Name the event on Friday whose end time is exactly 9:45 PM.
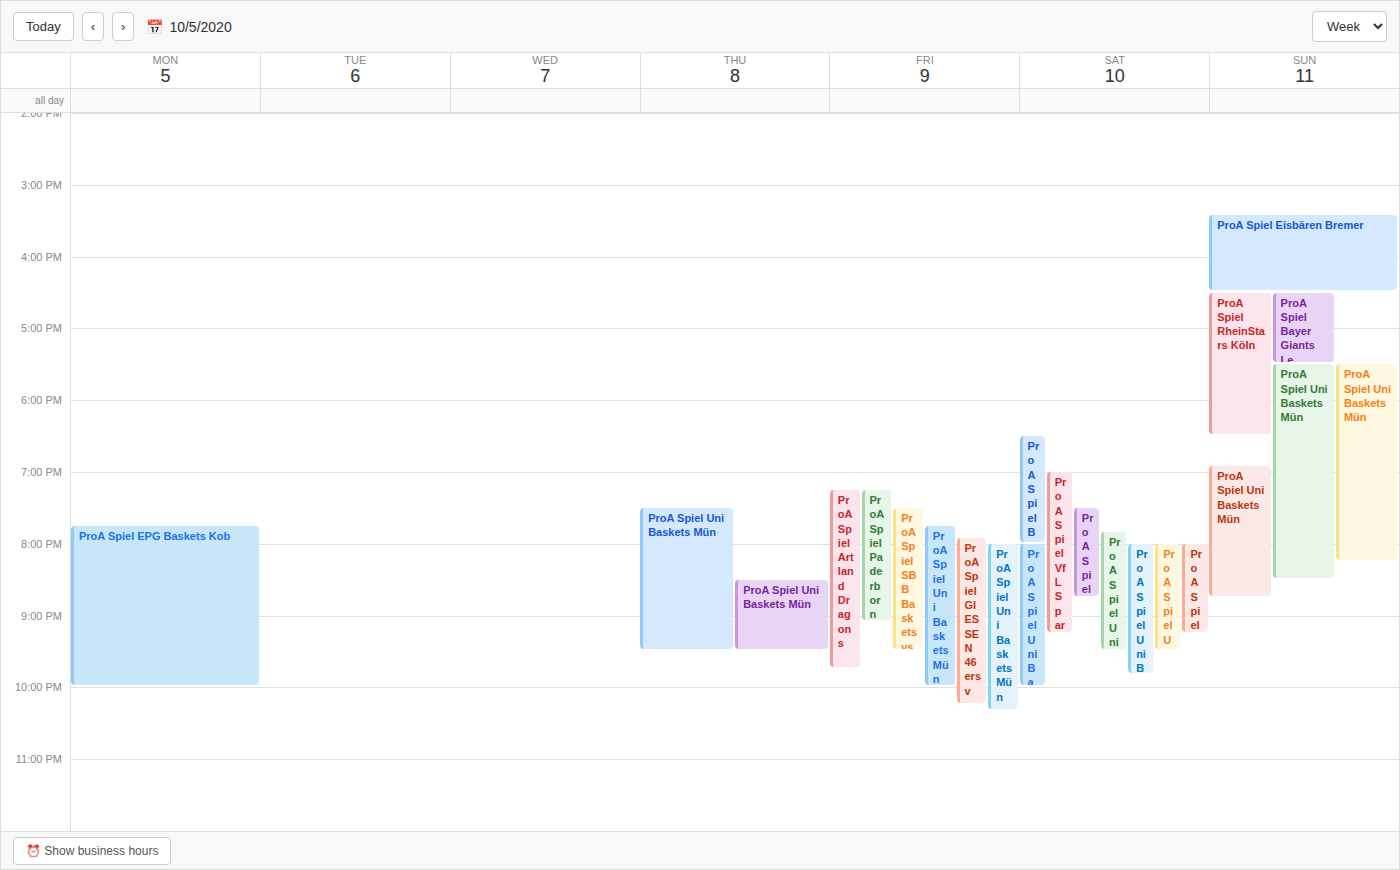
"ProA Spiel Artland Dragons"